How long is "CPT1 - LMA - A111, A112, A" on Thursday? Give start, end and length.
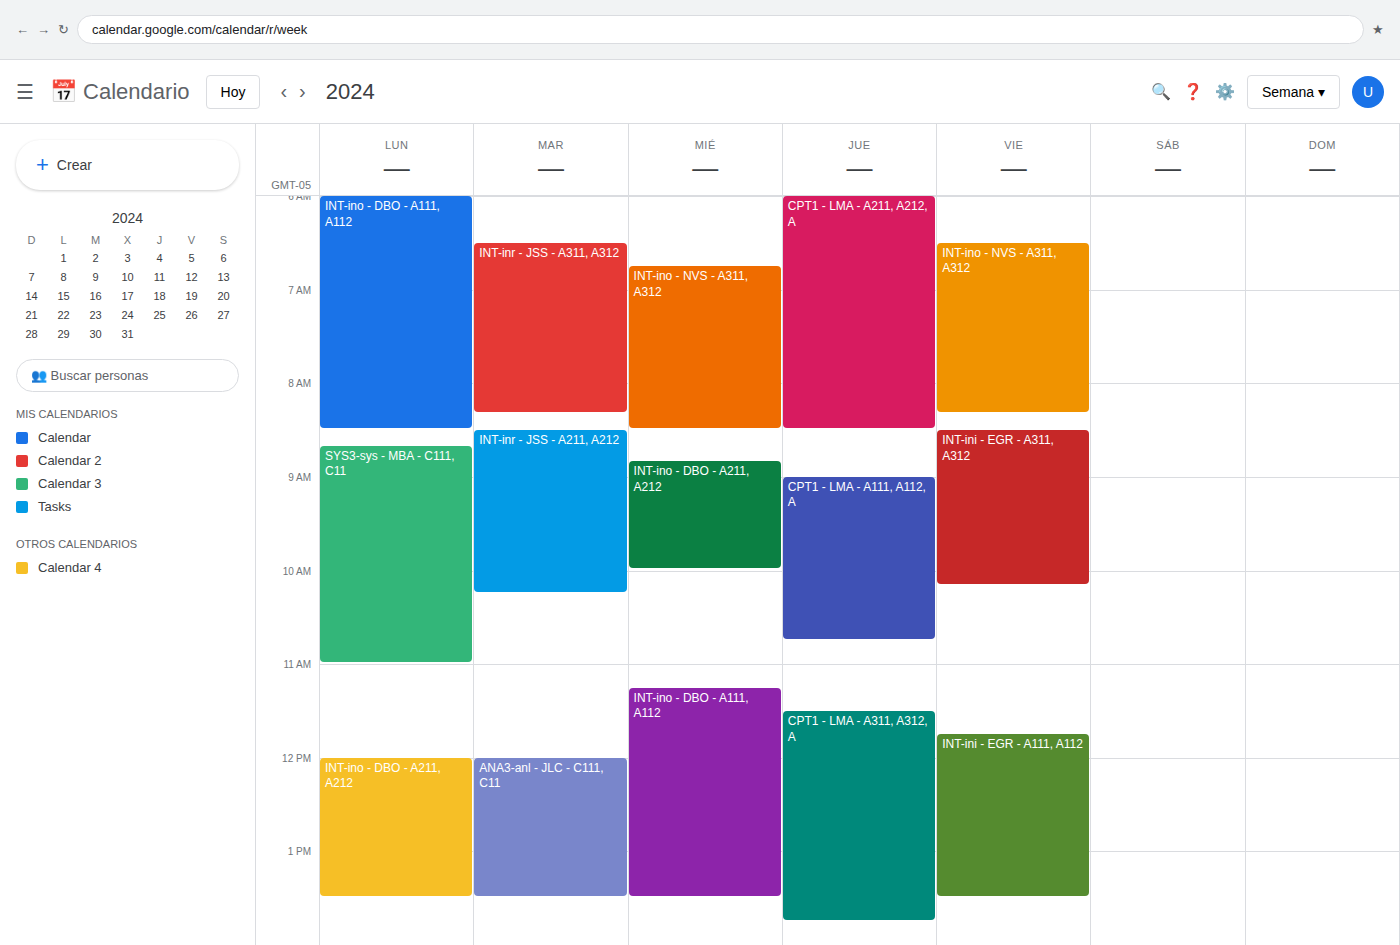
09:00 to 10:45, 1 hour 45 minutes